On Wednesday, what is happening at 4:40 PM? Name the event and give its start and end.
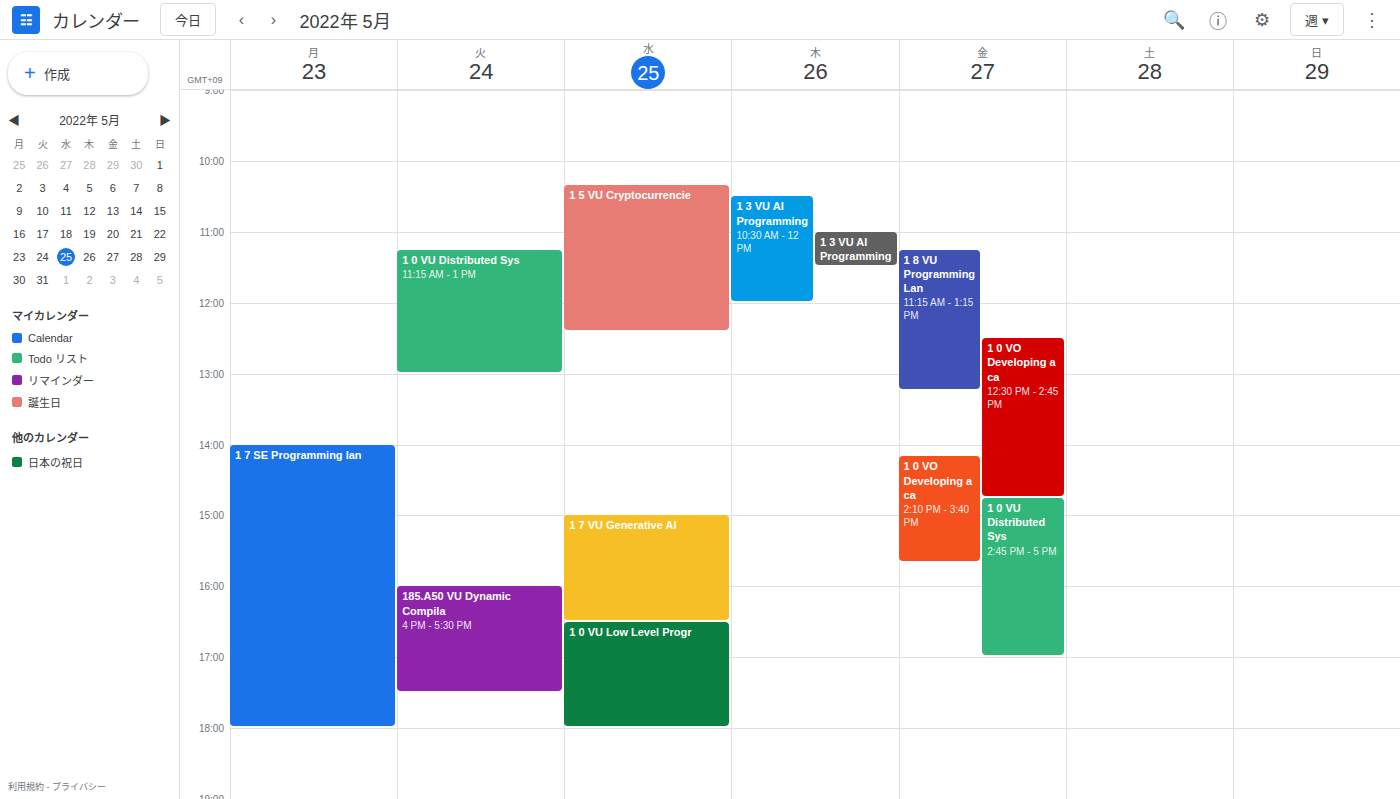
"1 0 VU Low Level Progr", 4:30 PM to 6:00 PM